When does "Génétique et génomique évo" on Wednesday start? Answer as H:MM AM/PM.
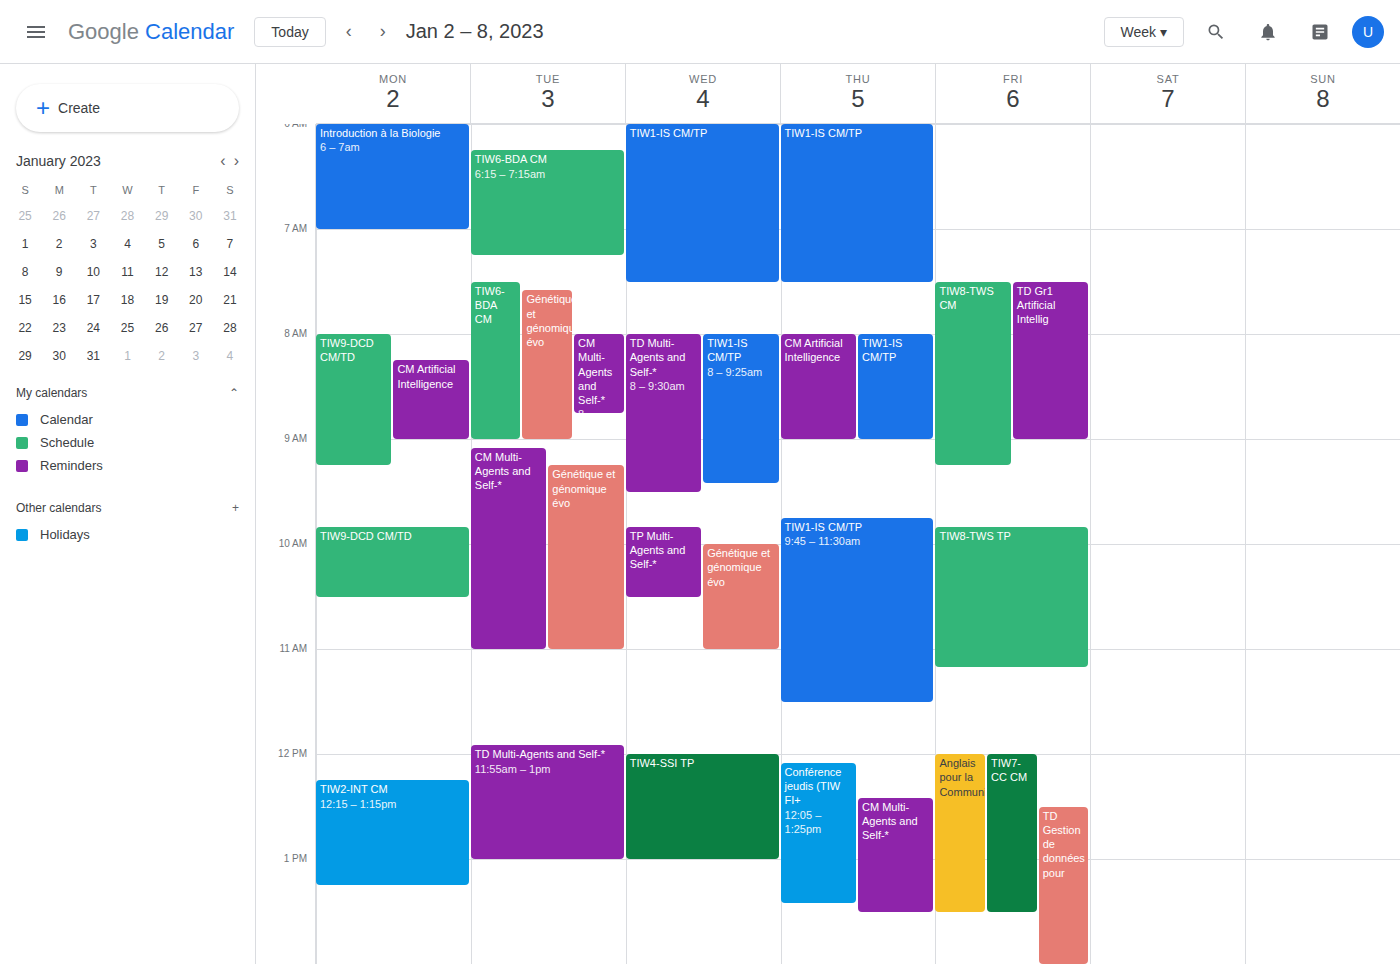
10:00 AM